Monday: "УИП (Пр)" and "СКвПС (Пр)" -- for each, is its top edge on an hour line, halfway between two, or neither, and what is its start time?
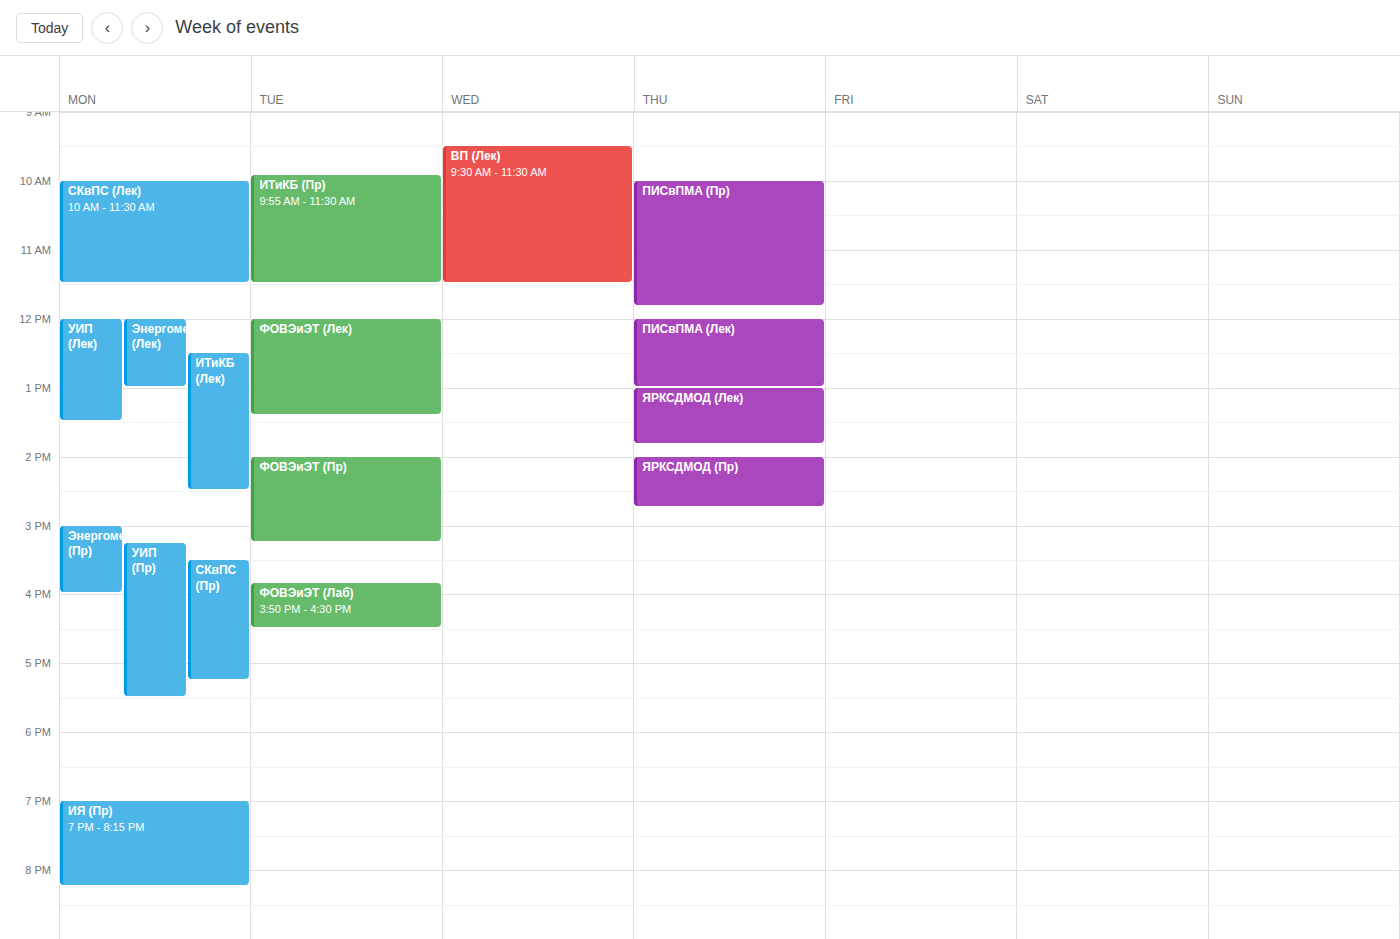
"УИП (Пр)": 3:15 PM, neither: a quarter of the way from the 3 PM line to the 4 PM line. "СКвПС (Пр)": 3:30 PM, halfway between the 3 PM and 4 PM lines.